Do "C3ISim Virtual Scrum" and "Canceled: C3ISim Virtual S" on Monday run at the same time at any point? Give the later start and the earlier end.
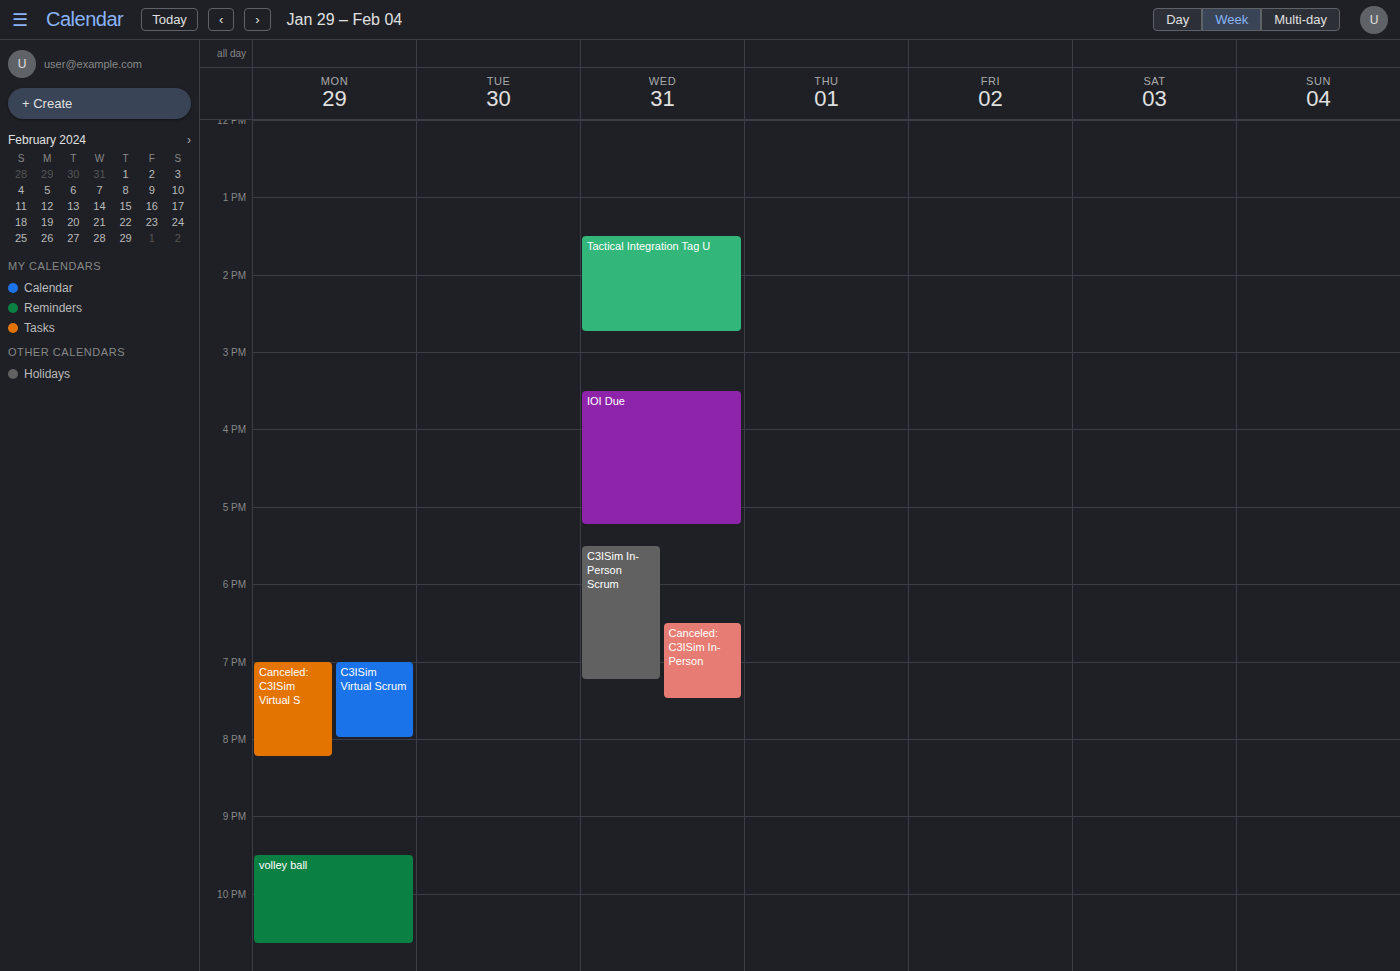
"C3ISim Virtual Scrum" runs 7:00 PM to 8:00 PM, inside "Canceled: C3ISim Virtual S" -- they overlap.